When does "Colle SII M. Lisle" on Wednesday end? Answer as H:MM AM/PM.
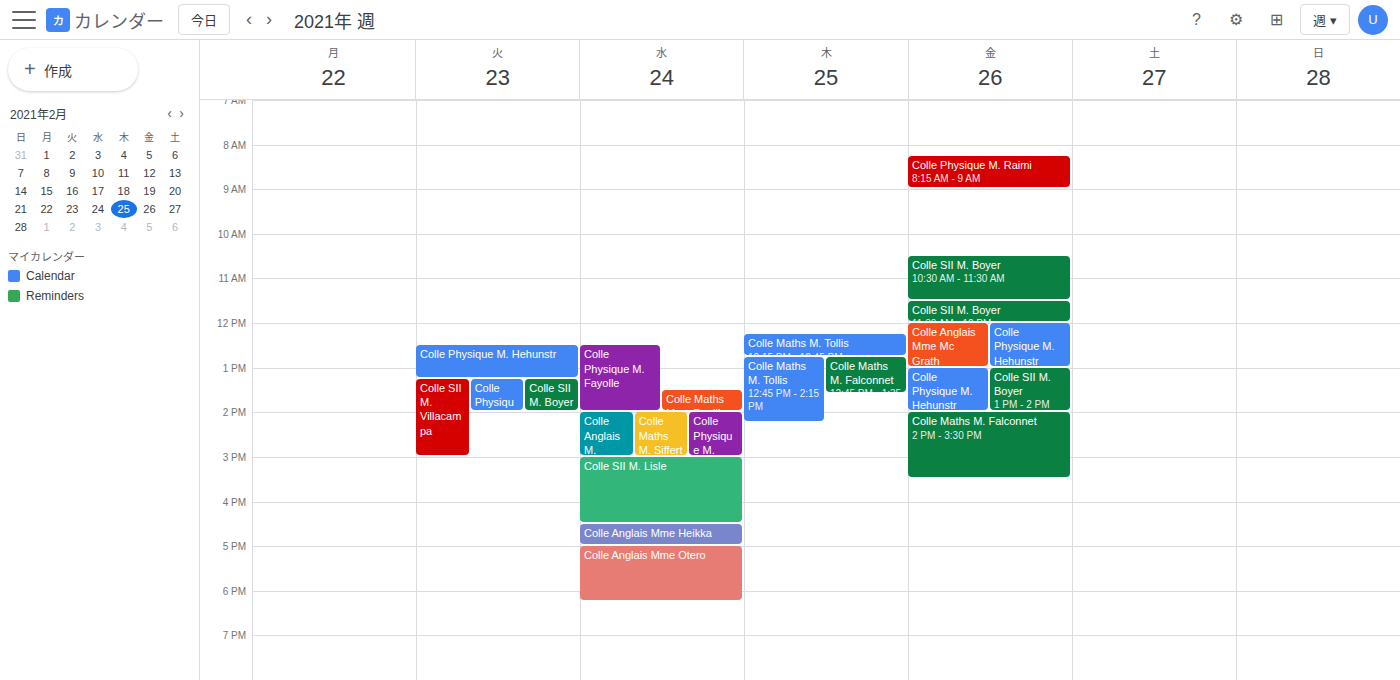
4:30 PM